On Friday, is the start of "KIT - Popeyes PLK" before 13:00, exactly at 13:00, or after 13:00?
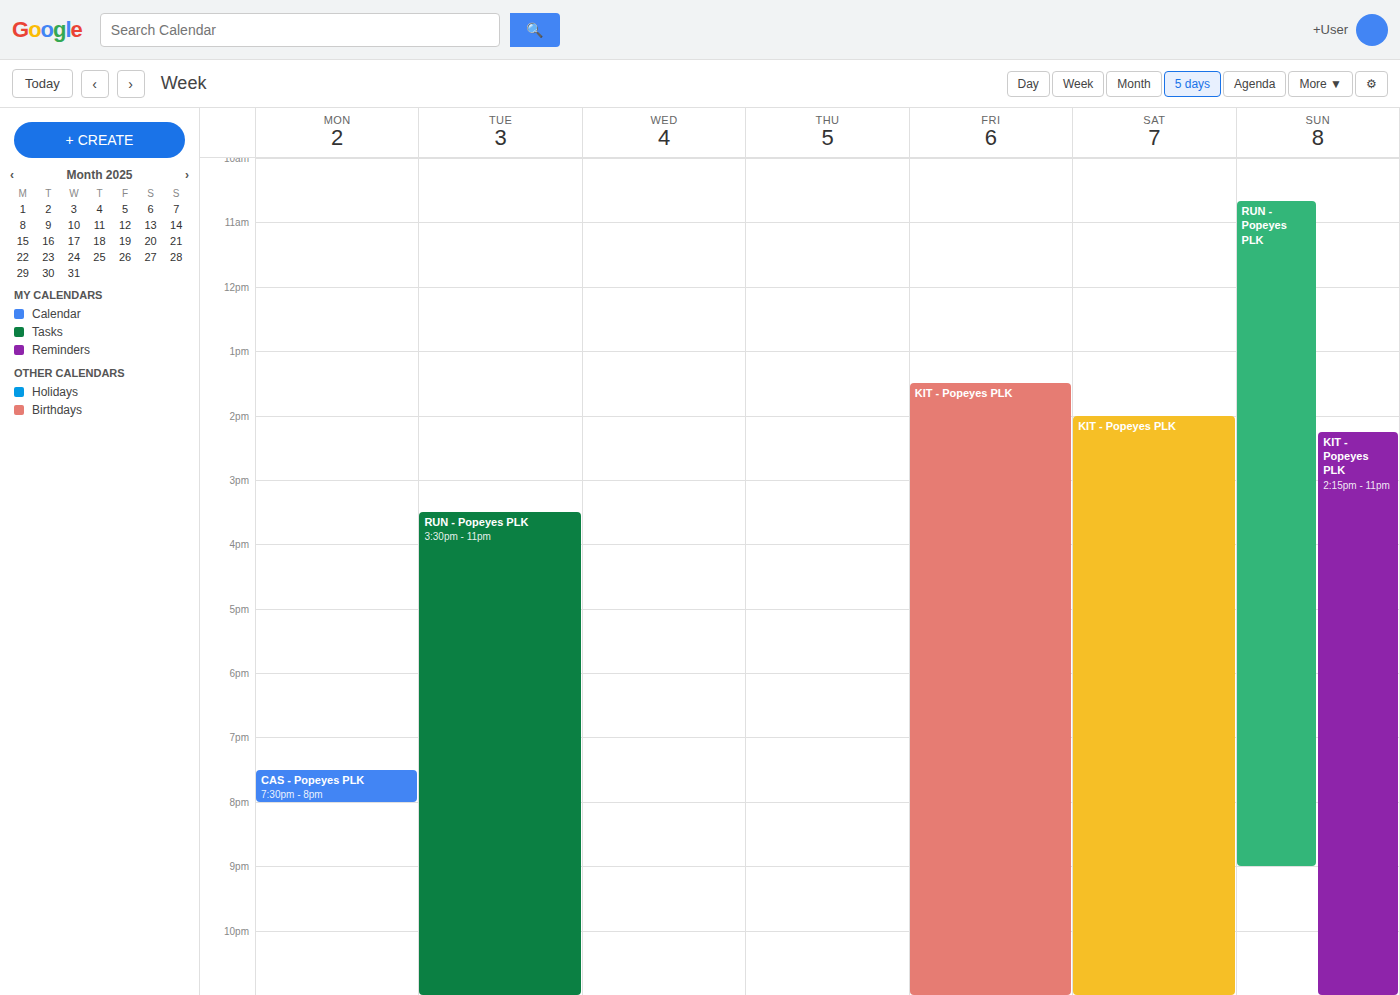
13:30 -- after 13:00, 30 minutes below the 13:00 line.